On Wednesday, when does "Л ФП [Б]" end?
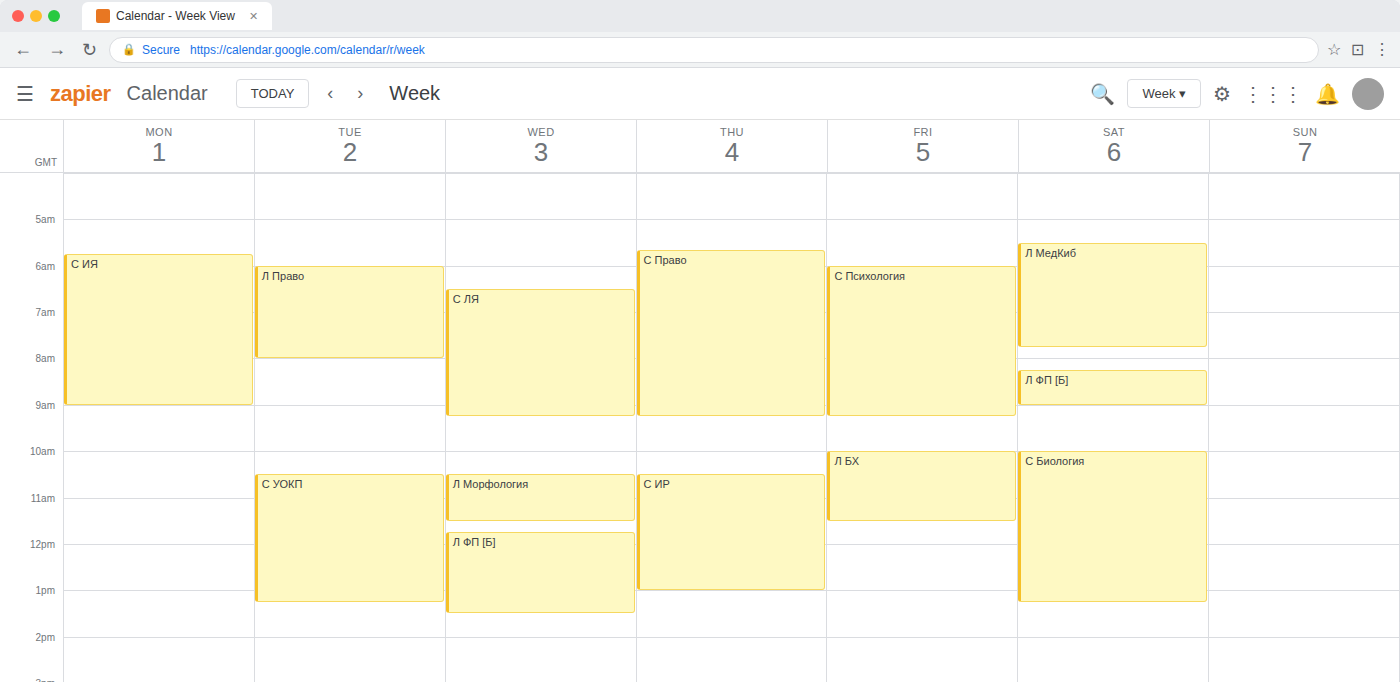
13:30